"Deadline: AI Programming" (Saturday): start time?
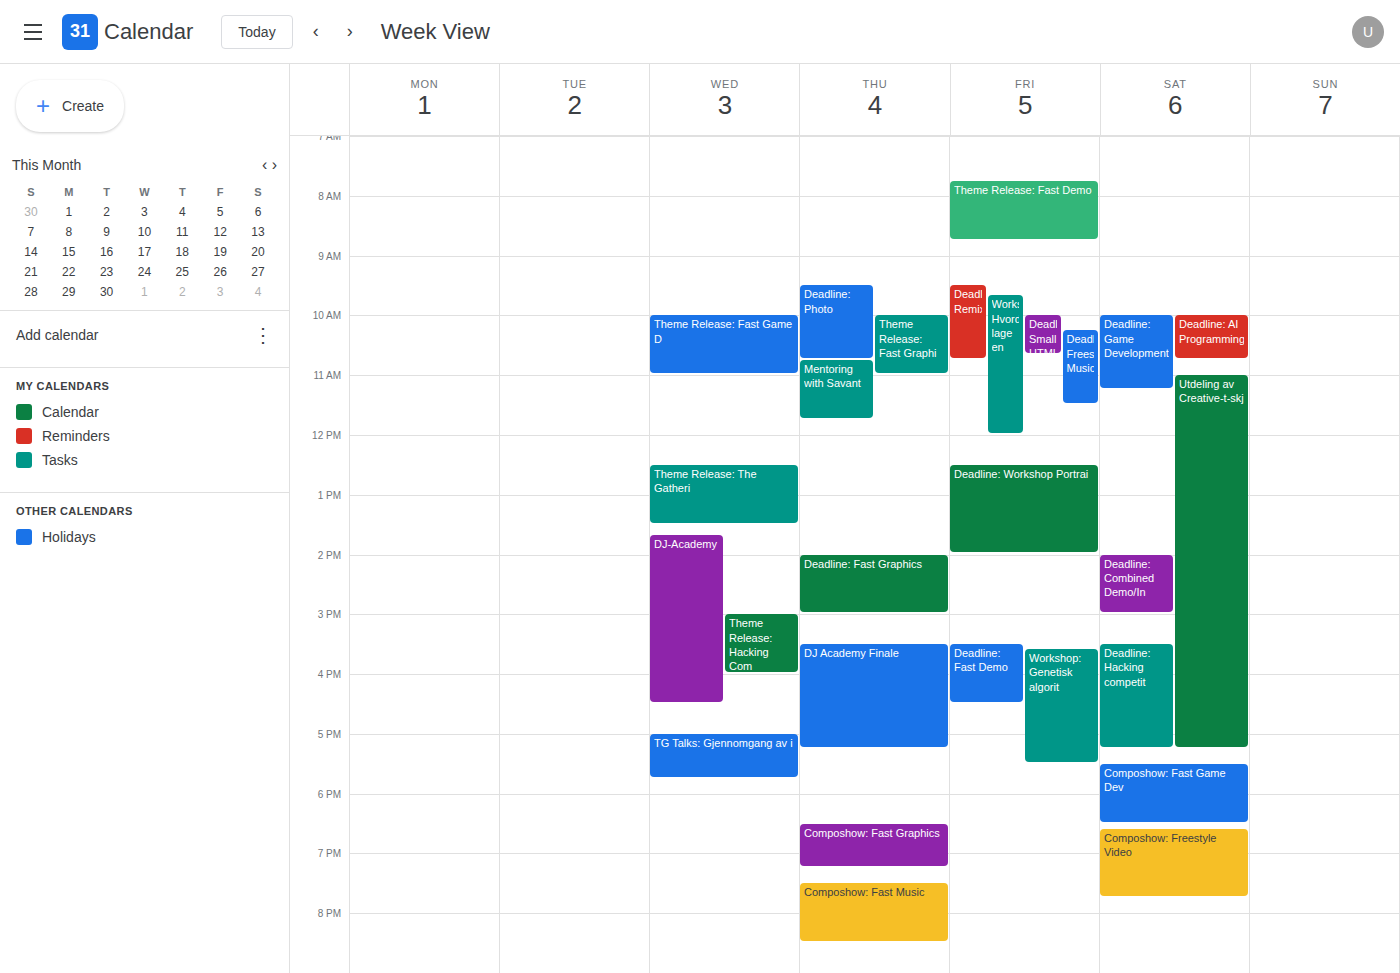
10:00 AM